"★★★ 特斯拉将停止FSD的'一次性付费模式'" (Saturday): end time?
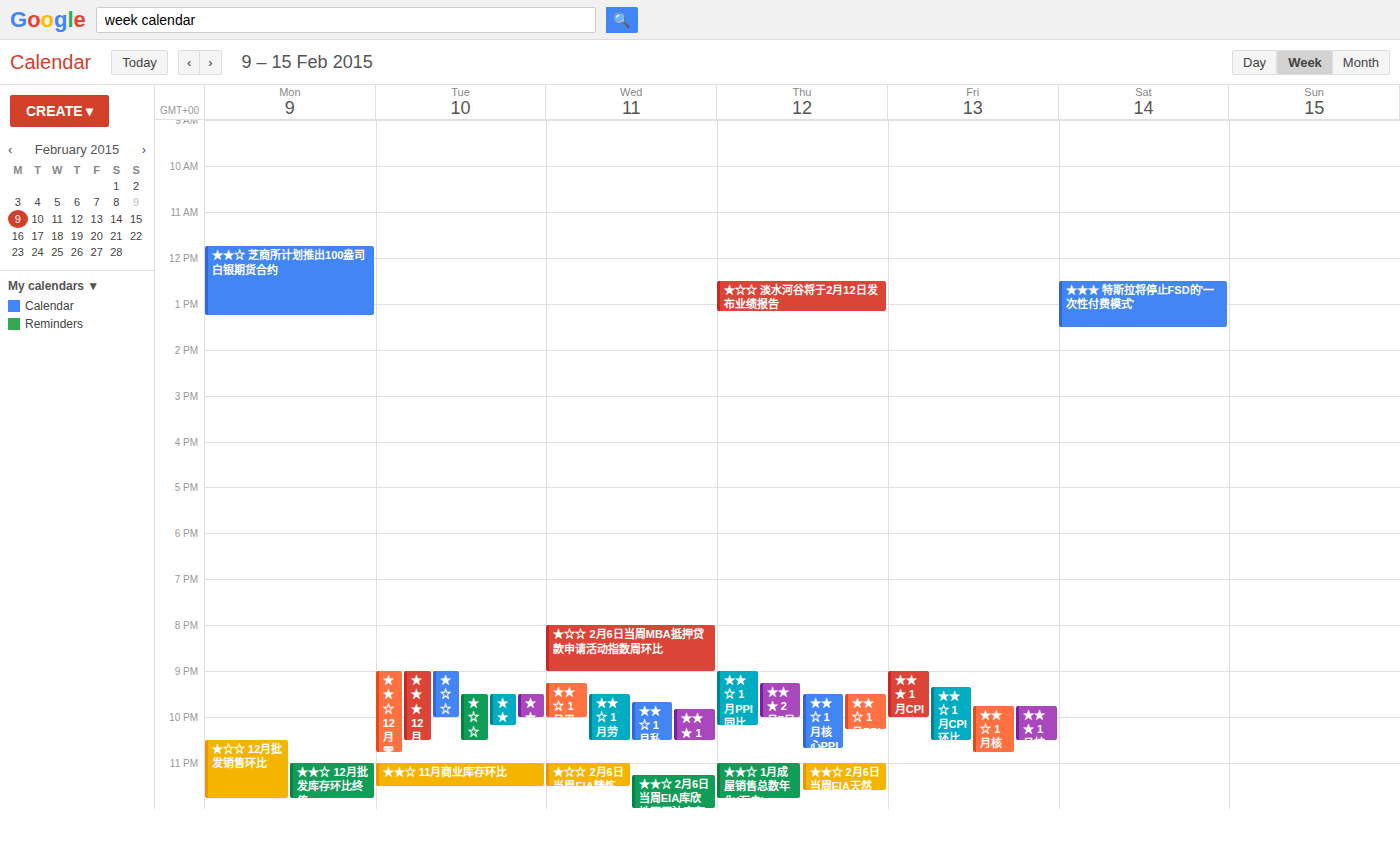
1:30 PM